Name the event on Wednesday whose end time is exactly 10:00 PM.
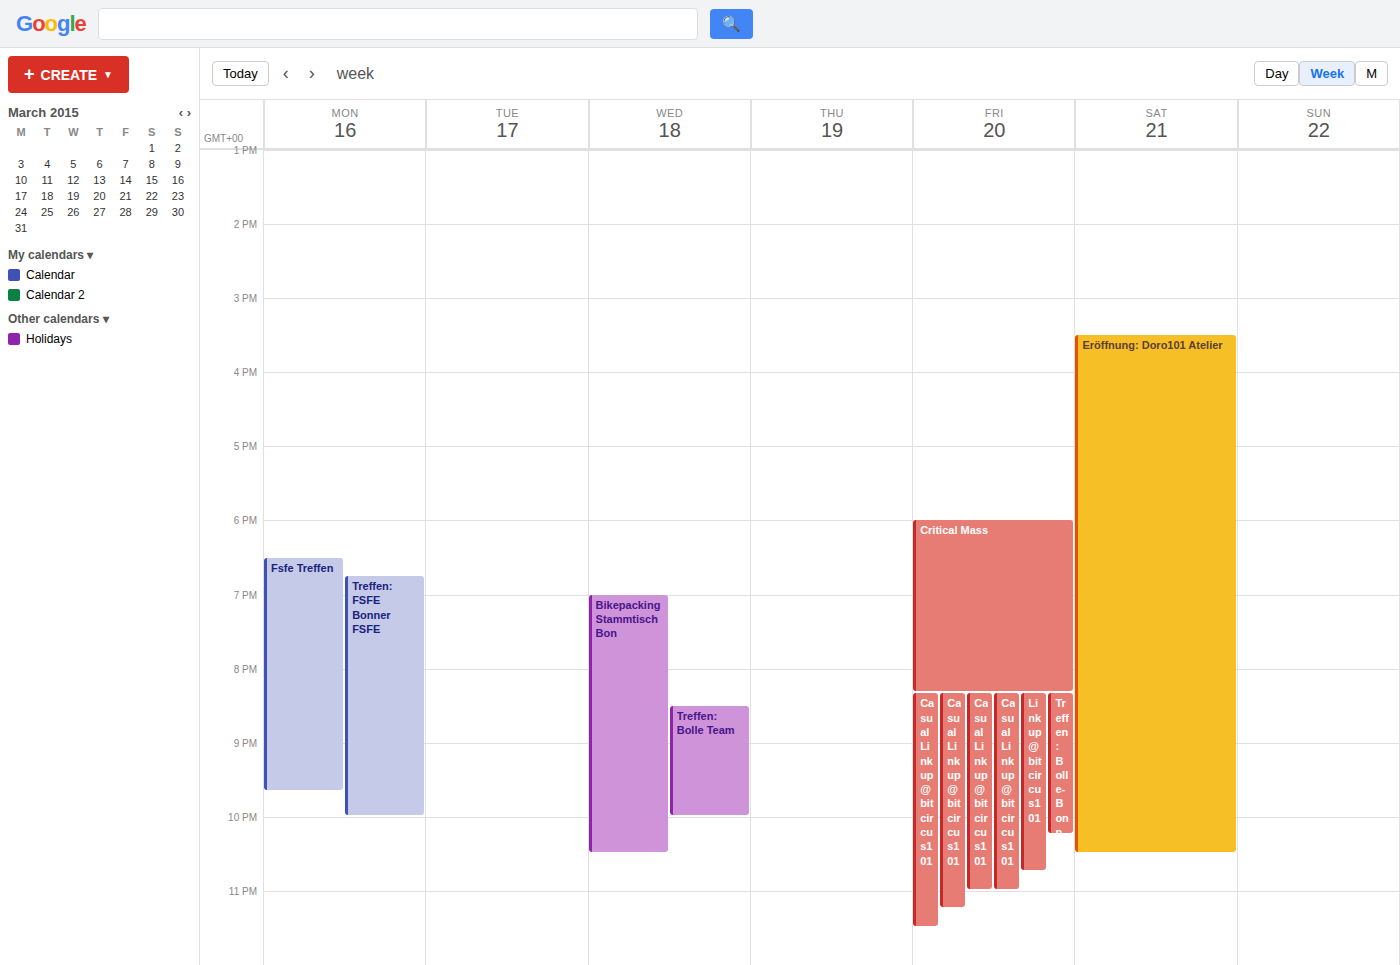
"Treffen: Bolle Team"